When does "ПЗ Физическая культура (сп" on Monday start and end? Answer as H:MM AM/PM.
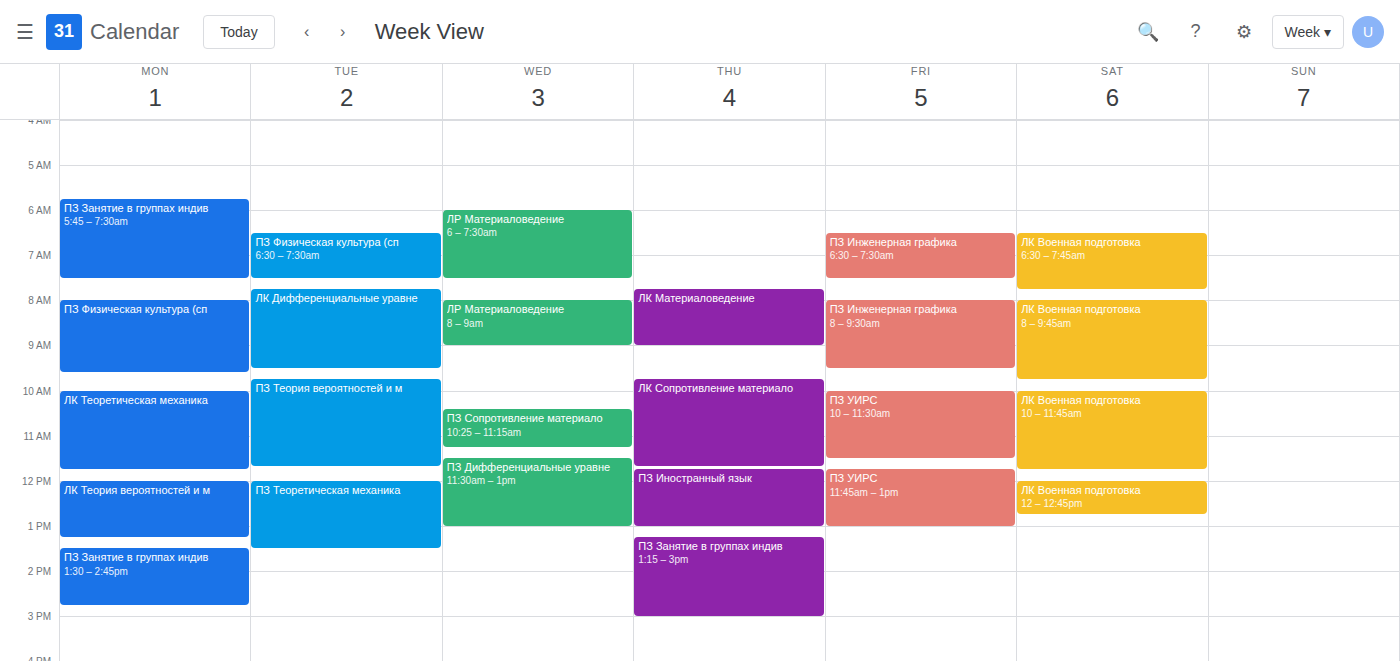
8:00 AM to 9:35 AM